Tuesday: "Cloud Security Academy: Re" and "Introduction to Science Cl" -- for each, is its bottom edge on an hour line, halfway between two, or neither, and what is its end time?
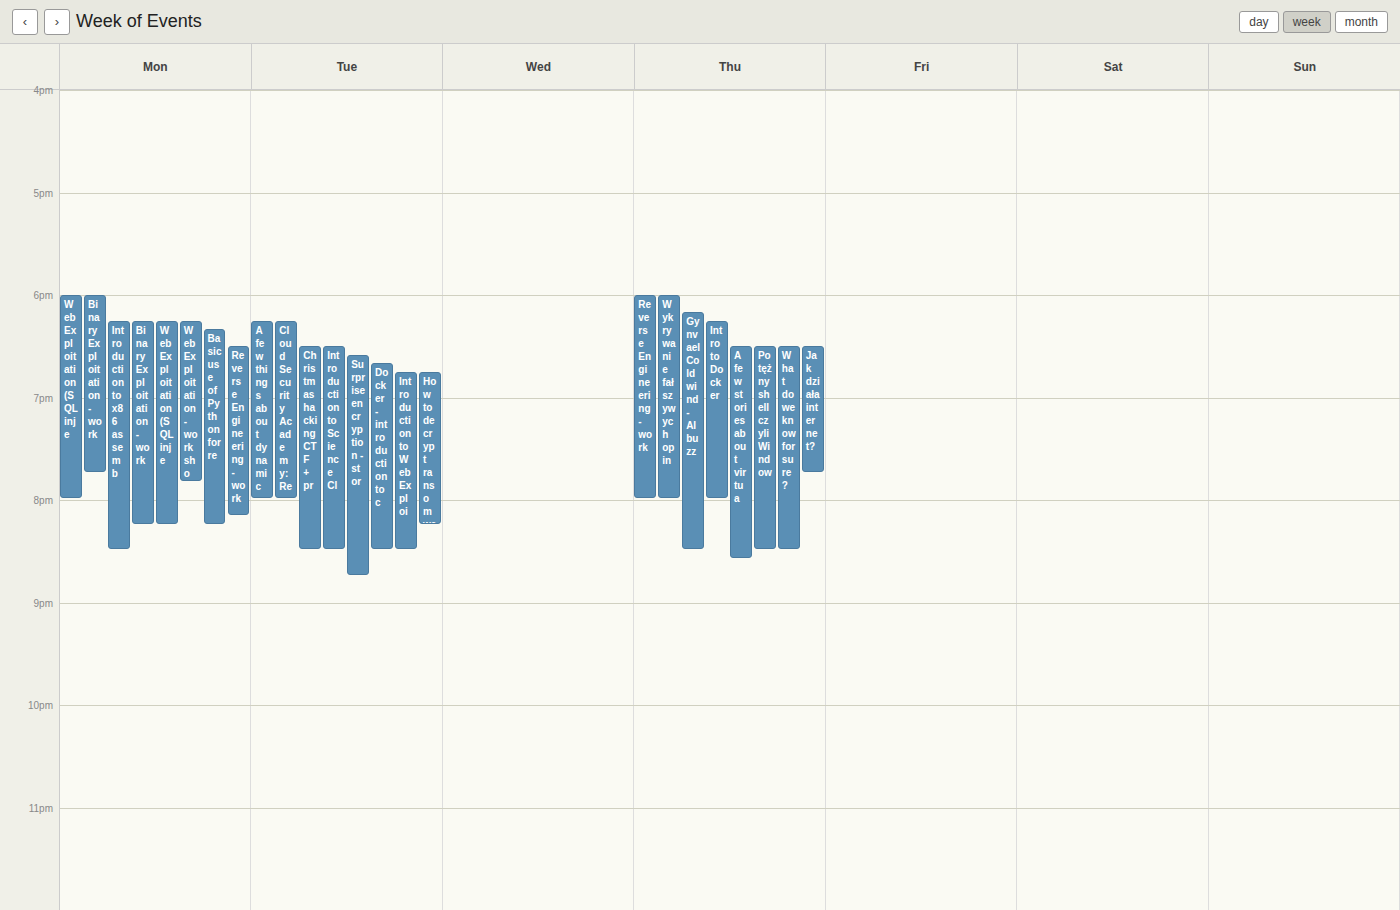
"Cloud Security Academy: Re": 8:00 PM, exactly on the 8 PM line. "Introduction to Science Cl": 8:30 PM, halfway between the 8 PM and 9 PM lines.